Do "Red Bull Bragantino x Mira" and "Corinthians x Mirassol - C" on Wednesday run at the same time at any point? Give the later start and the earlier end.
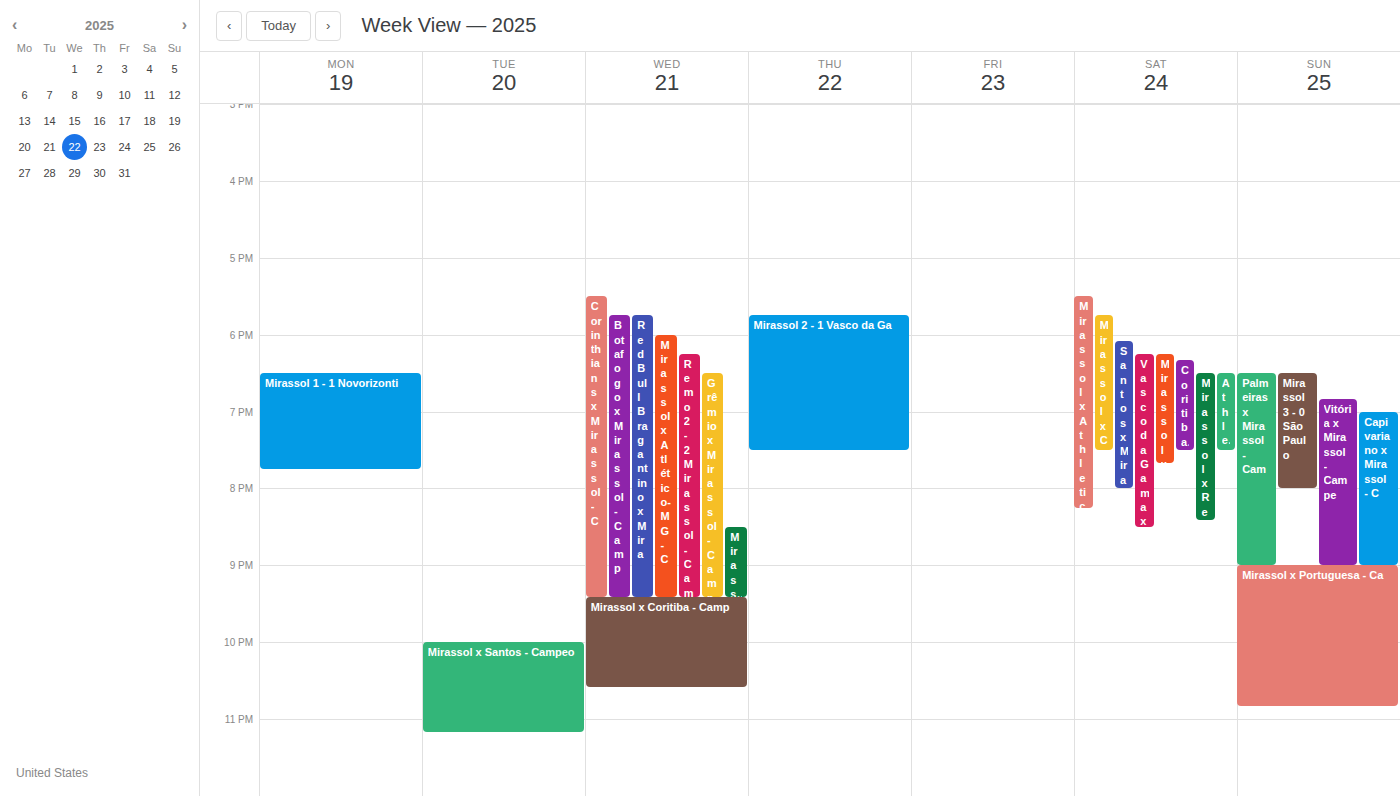
"Red Bull Bragantino x Mira" starts at 5:45 PM, before "Corinthians x Mirassol - C" ends at 9:25 PM -- they overlap.